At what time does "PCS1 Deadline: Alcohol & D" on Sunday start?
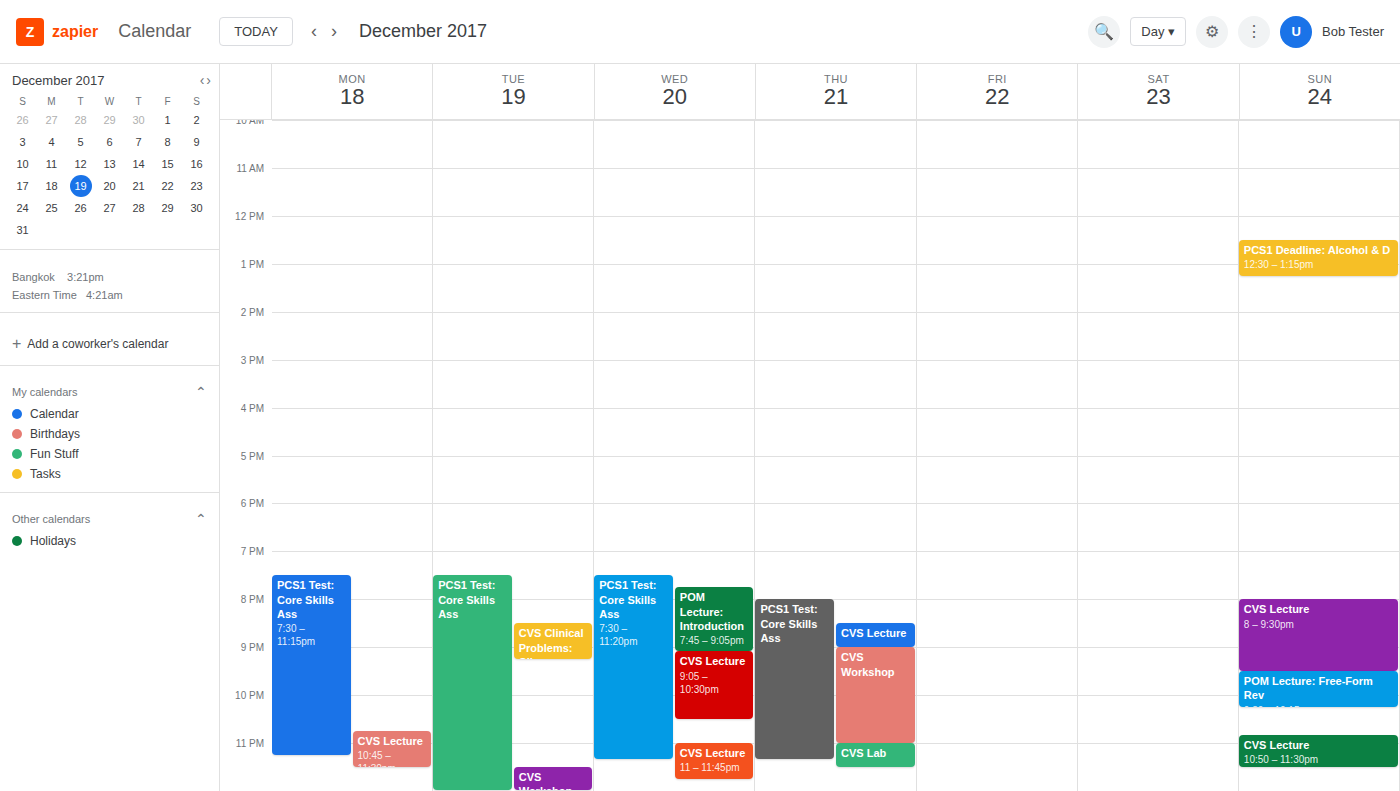
12:30 PM